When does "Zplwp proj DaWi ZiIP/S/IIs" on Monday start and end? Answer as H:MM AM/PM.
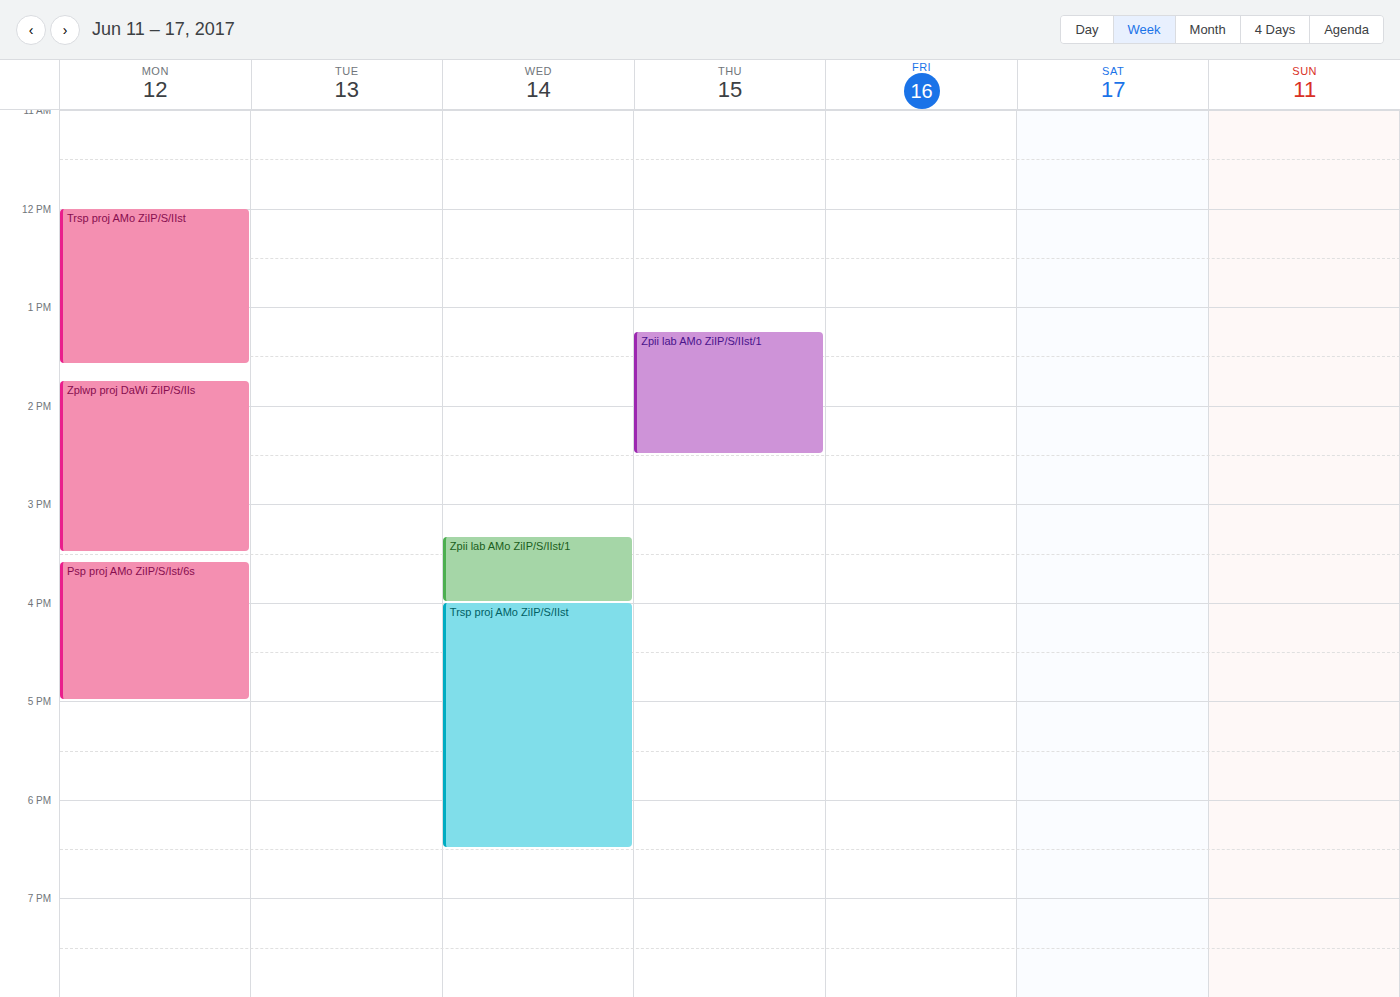
1:45 PM to 3:30 PM